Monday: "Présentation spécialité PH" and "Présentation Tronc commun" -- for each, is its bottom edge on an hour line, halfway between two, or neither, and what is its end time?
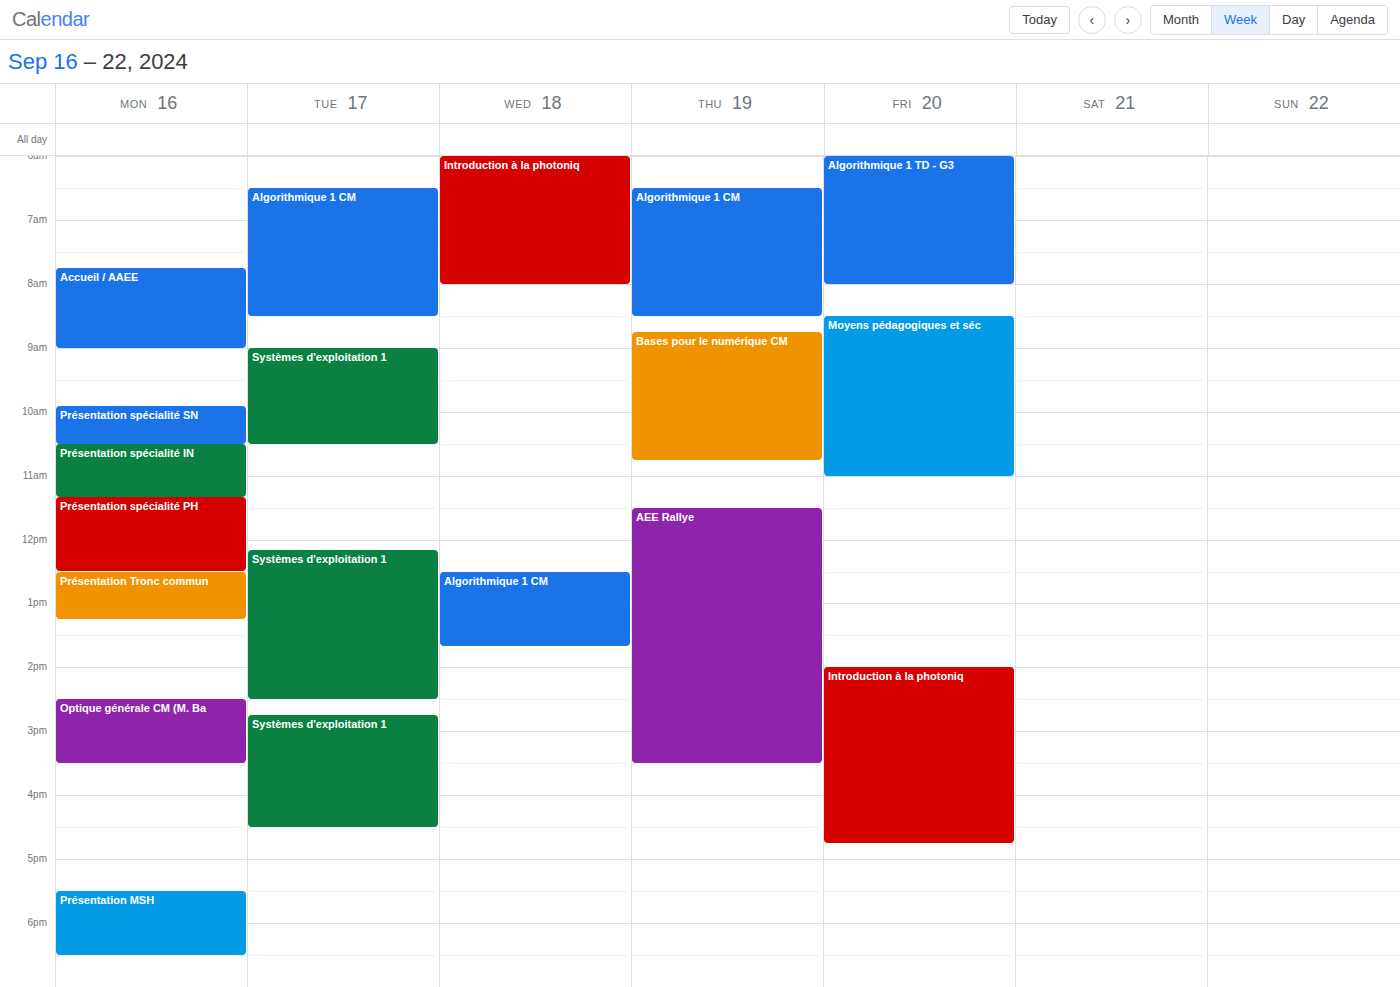
"Présentation spécialité PH": 12:30, halfway between the 12:00 and 13:00 lines. "Présentation Tronc commun": 13:15, neither: a quarter of the way from the 13:00 line to the 14:00 line.